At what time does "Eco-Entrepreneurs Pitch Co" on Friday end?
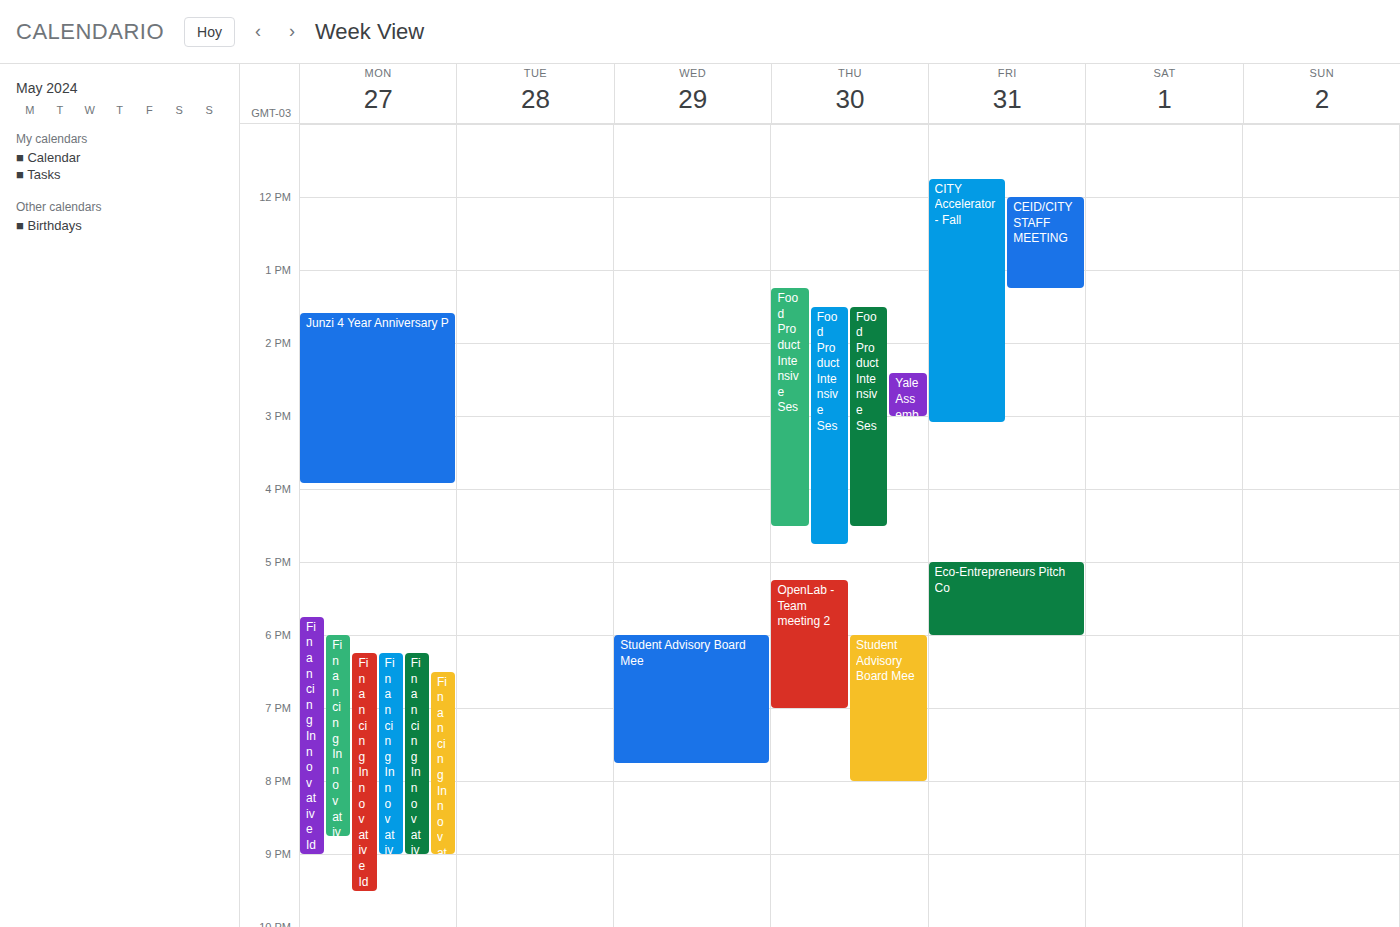
6:00 PM